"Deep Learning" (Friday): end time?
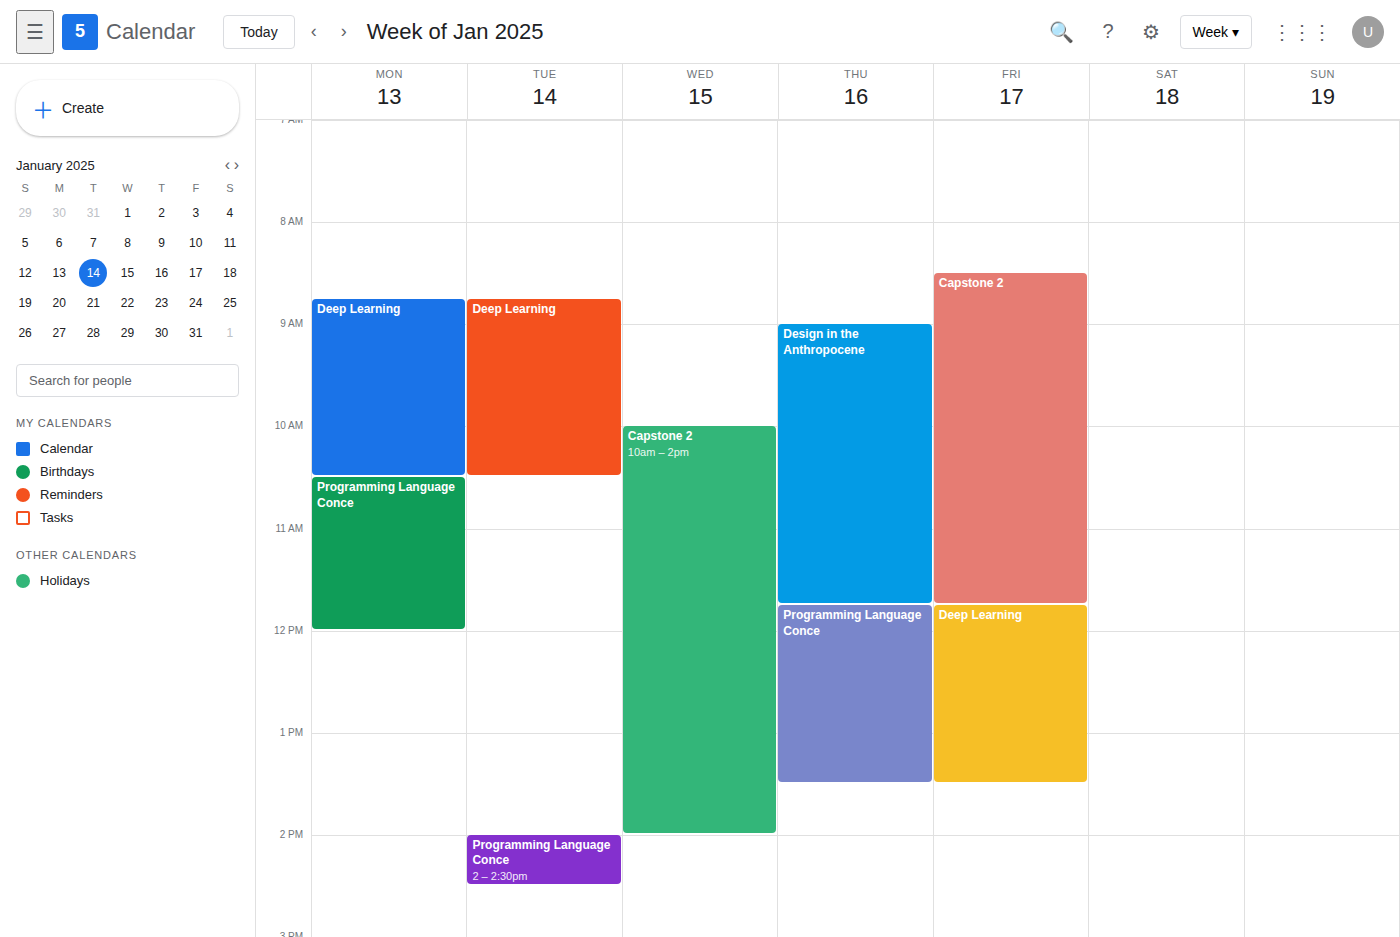
1:30 PM